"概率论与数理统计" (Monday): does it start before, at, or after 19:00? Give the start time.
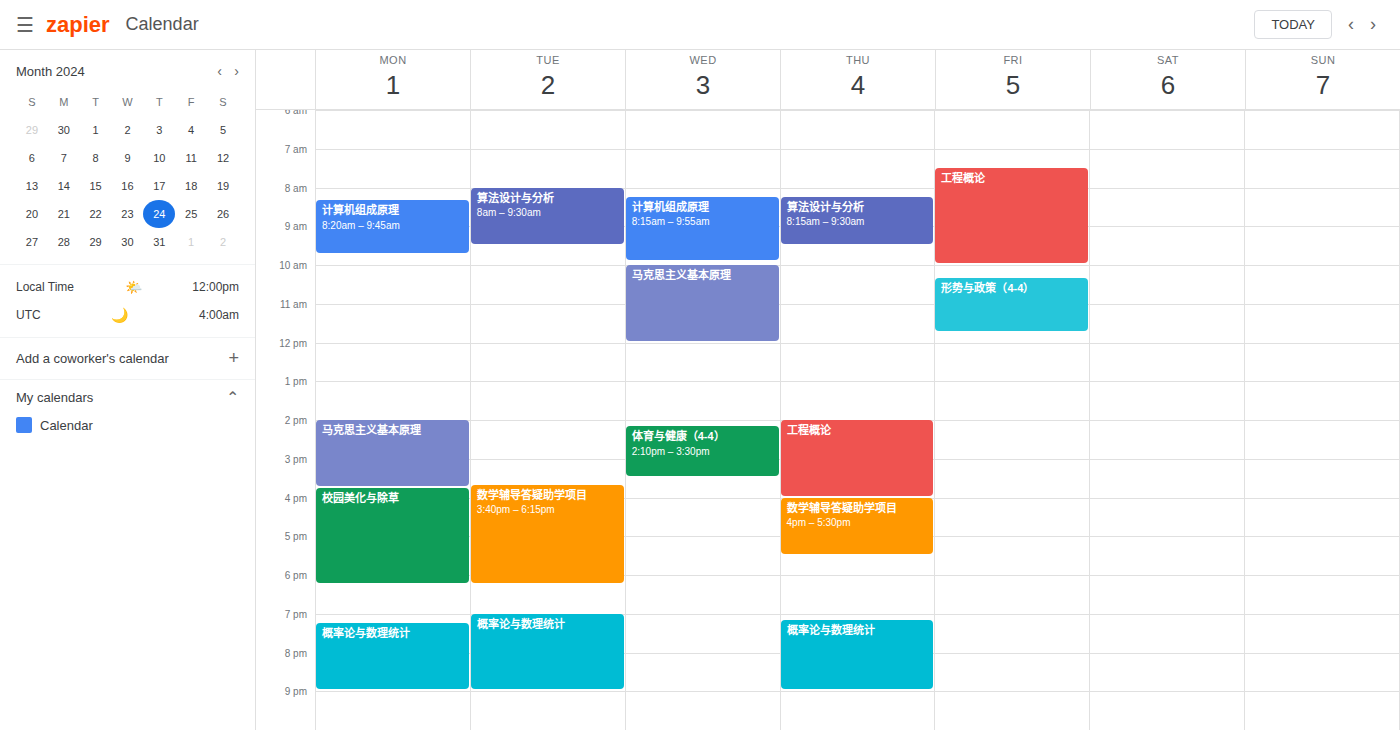
19:15 -- after 19:00, 15 minutes below the 19:00 line.